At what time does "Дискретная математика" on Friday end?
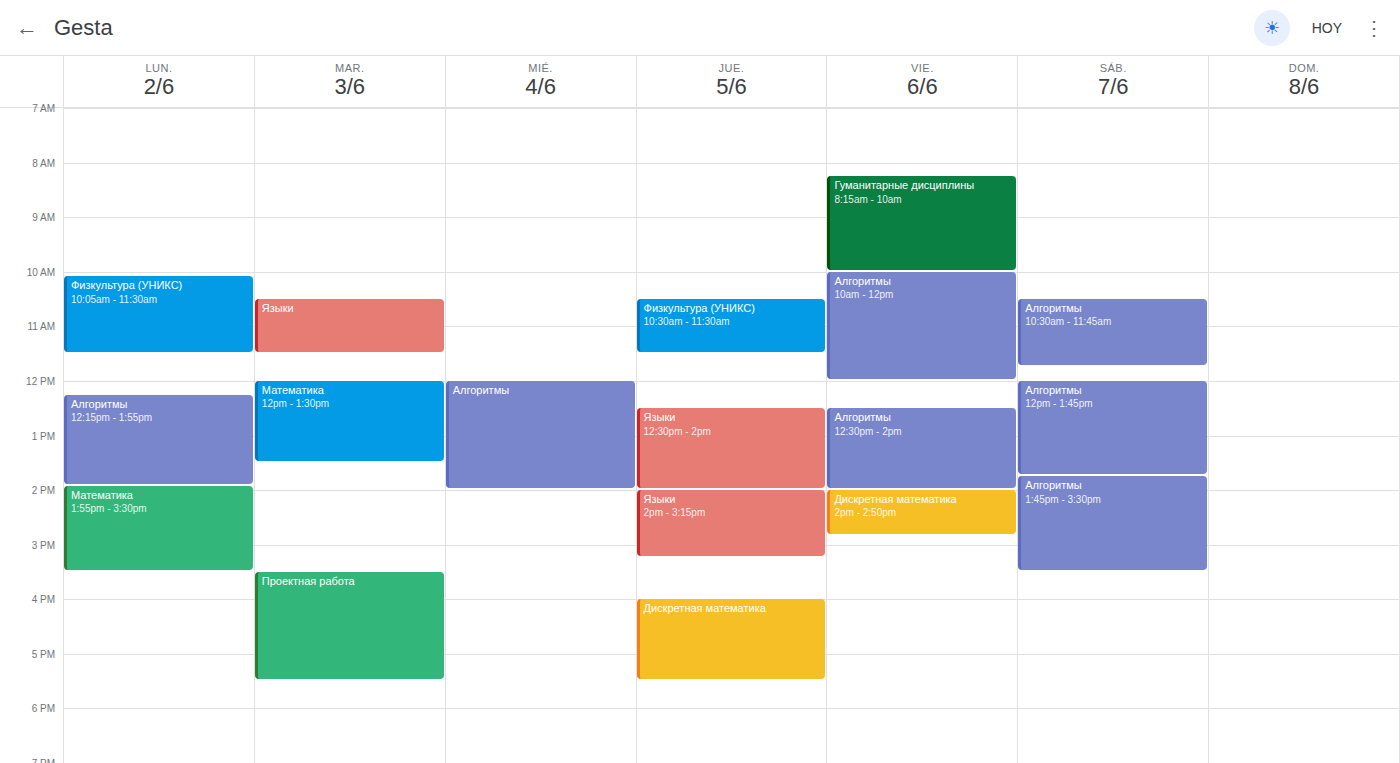
2:50 PM